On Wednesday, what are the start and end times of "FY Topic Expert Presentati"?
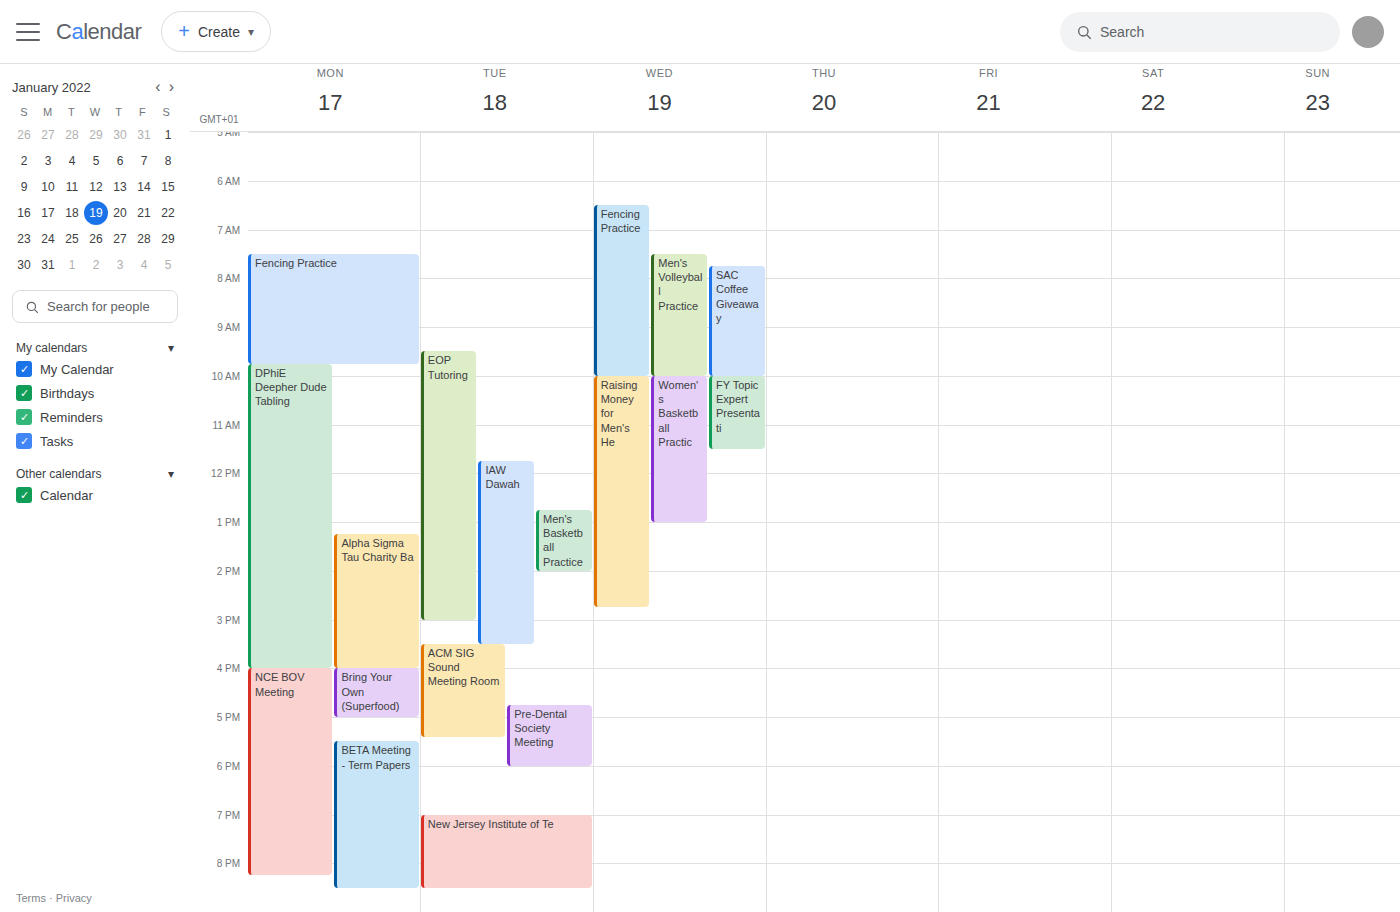
10:00 AM to 11:30 AM